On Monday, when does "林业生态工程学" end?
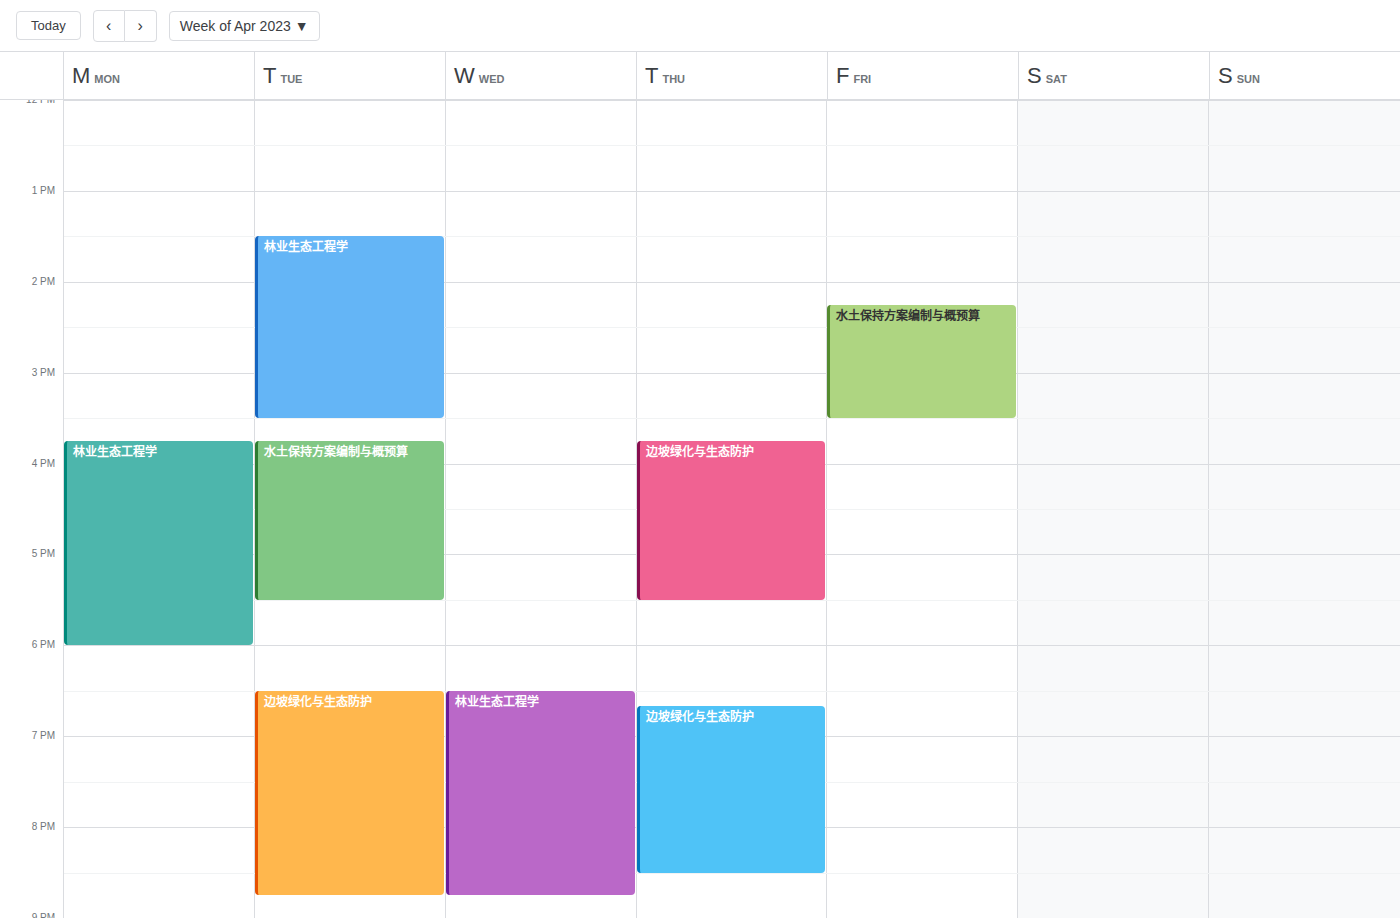
6:00 PM